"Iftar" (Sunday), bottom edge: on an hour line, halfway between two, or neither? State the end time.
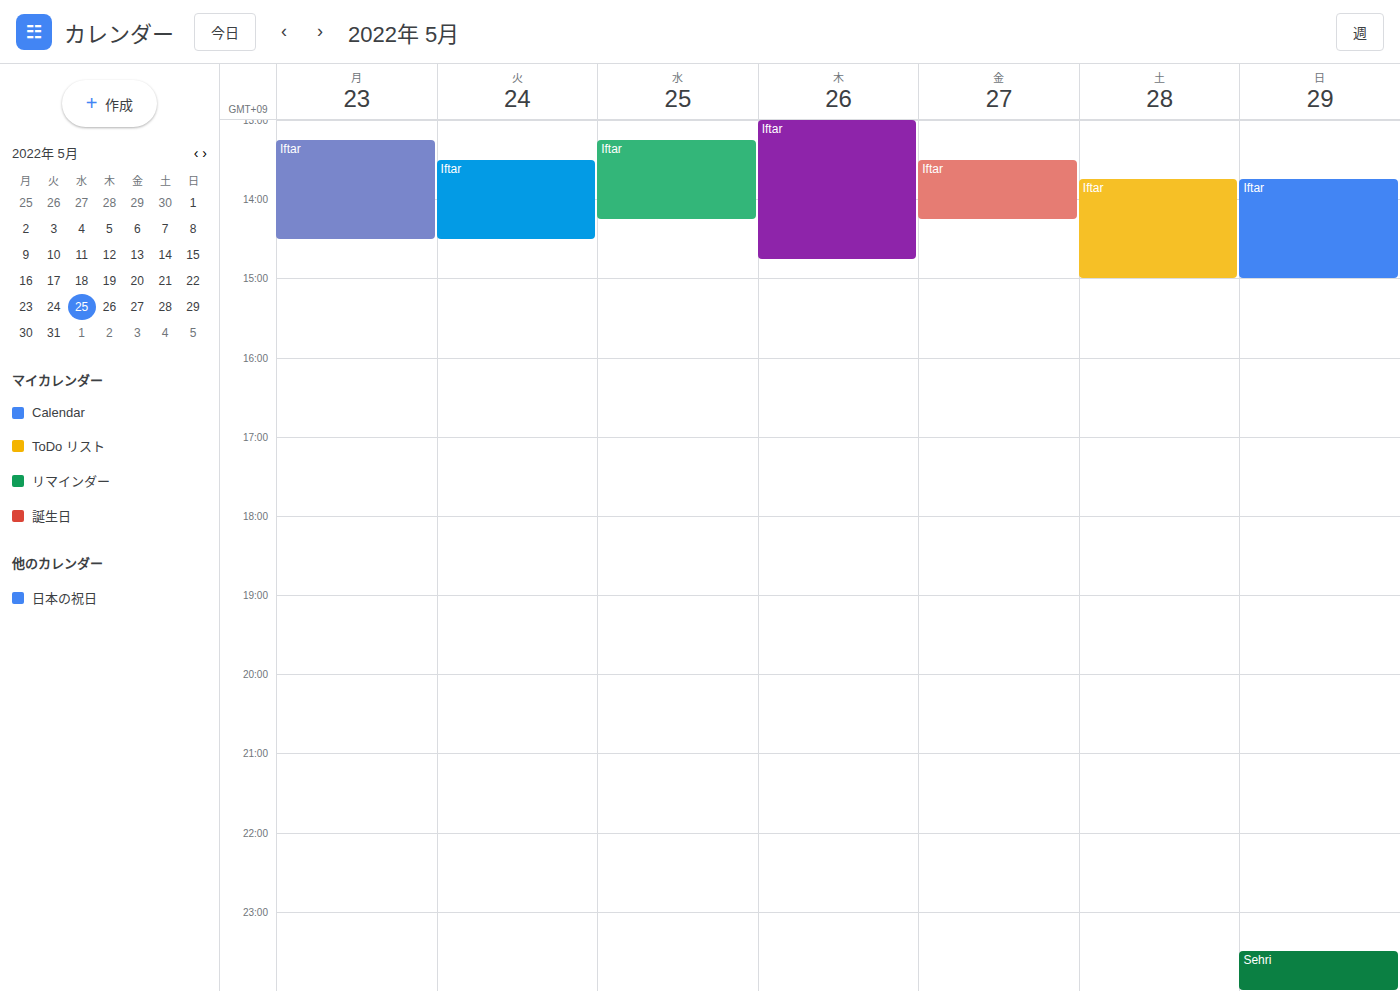
3:00 PM -- exactly on the 3 PM line.